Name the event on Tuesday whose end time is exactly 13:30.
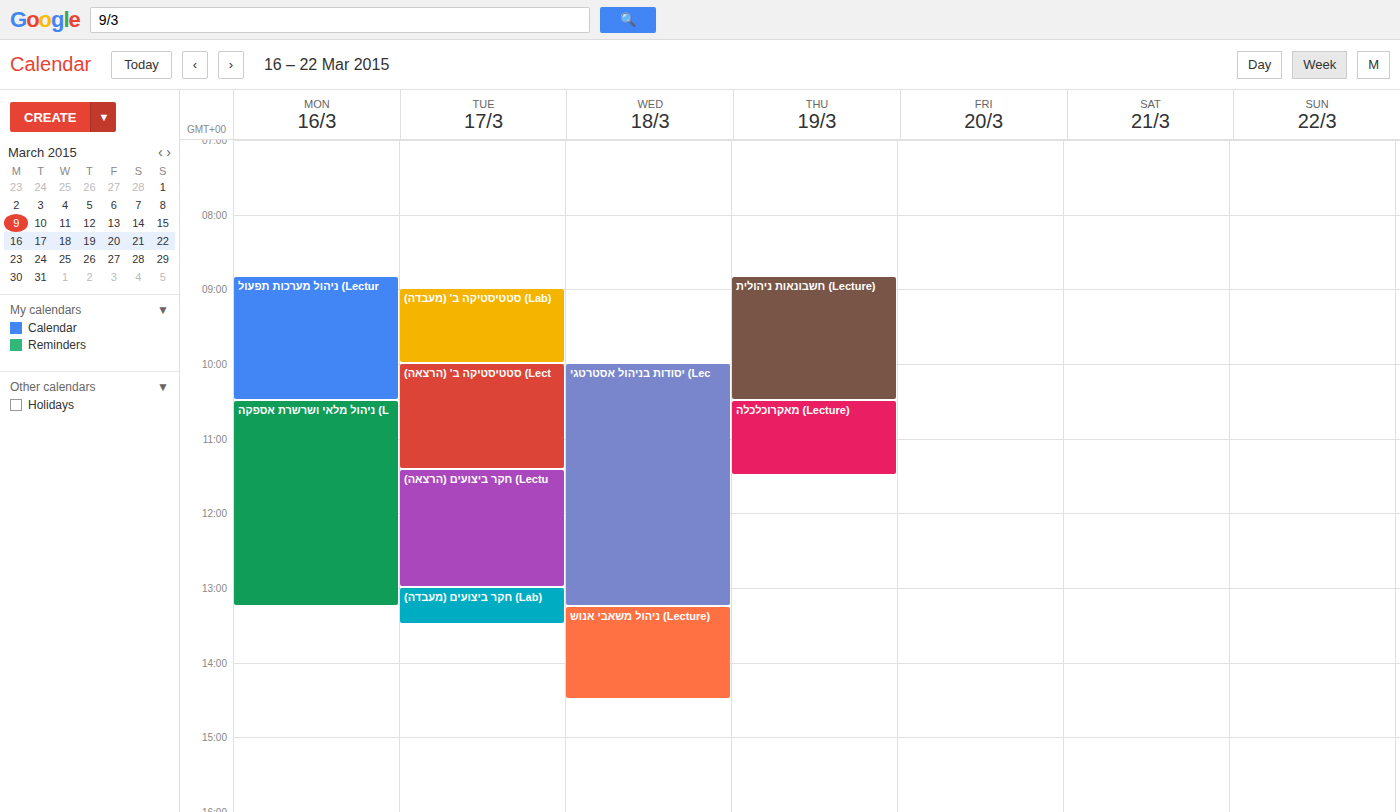
"חקר ביצועים (מעבדה) (Lab)"